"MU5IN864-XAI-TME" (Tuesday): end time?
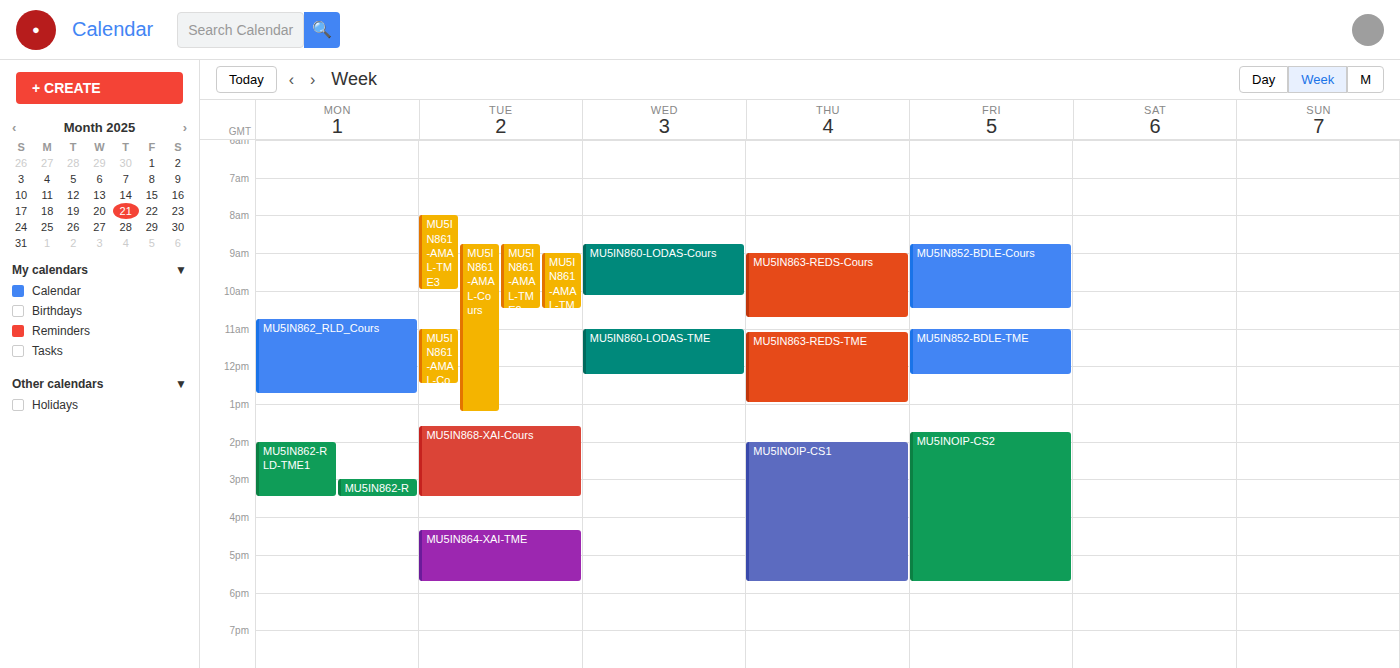
5:45 PM